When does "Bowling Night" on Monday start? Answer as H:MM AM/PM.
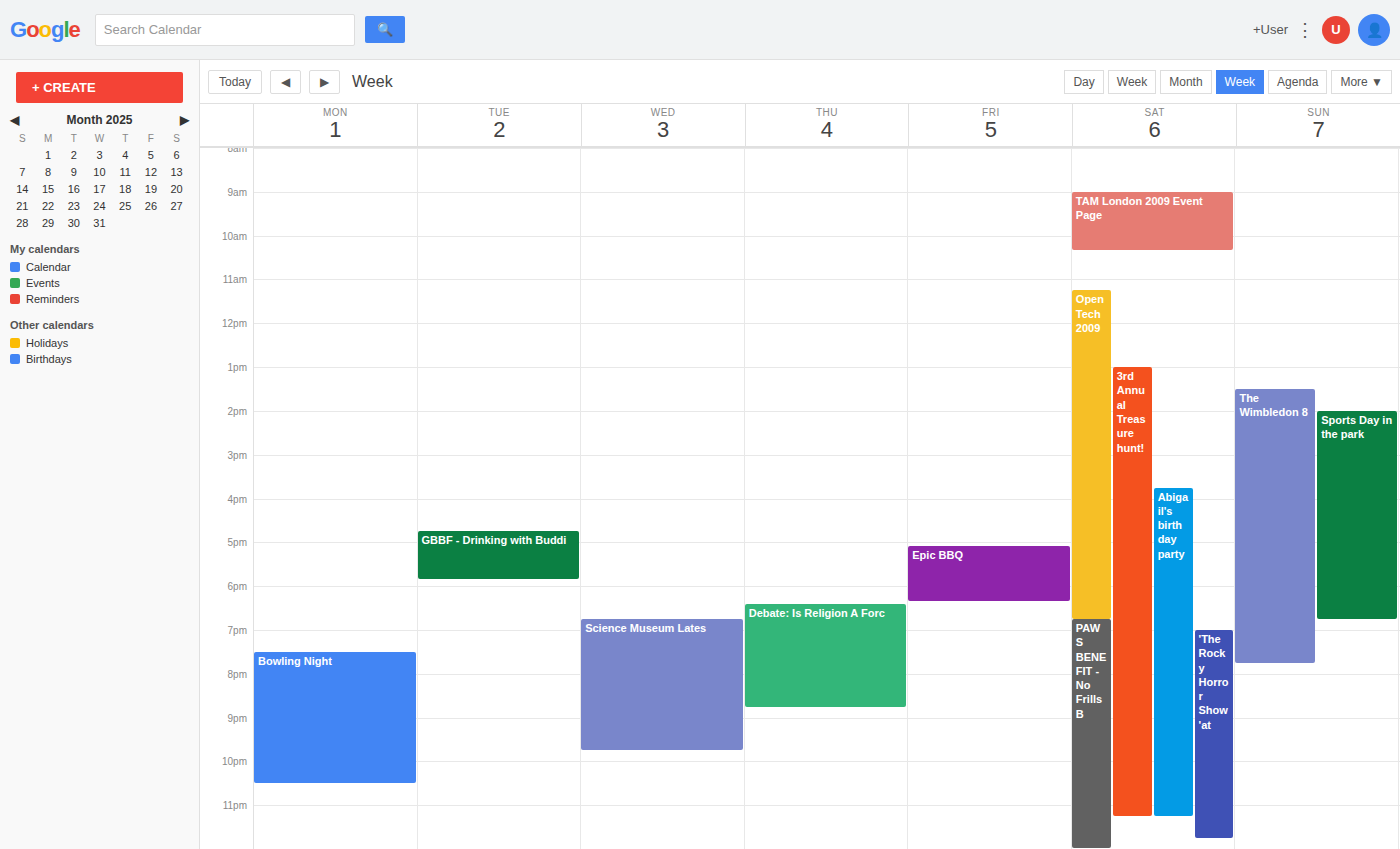
7:30 PM